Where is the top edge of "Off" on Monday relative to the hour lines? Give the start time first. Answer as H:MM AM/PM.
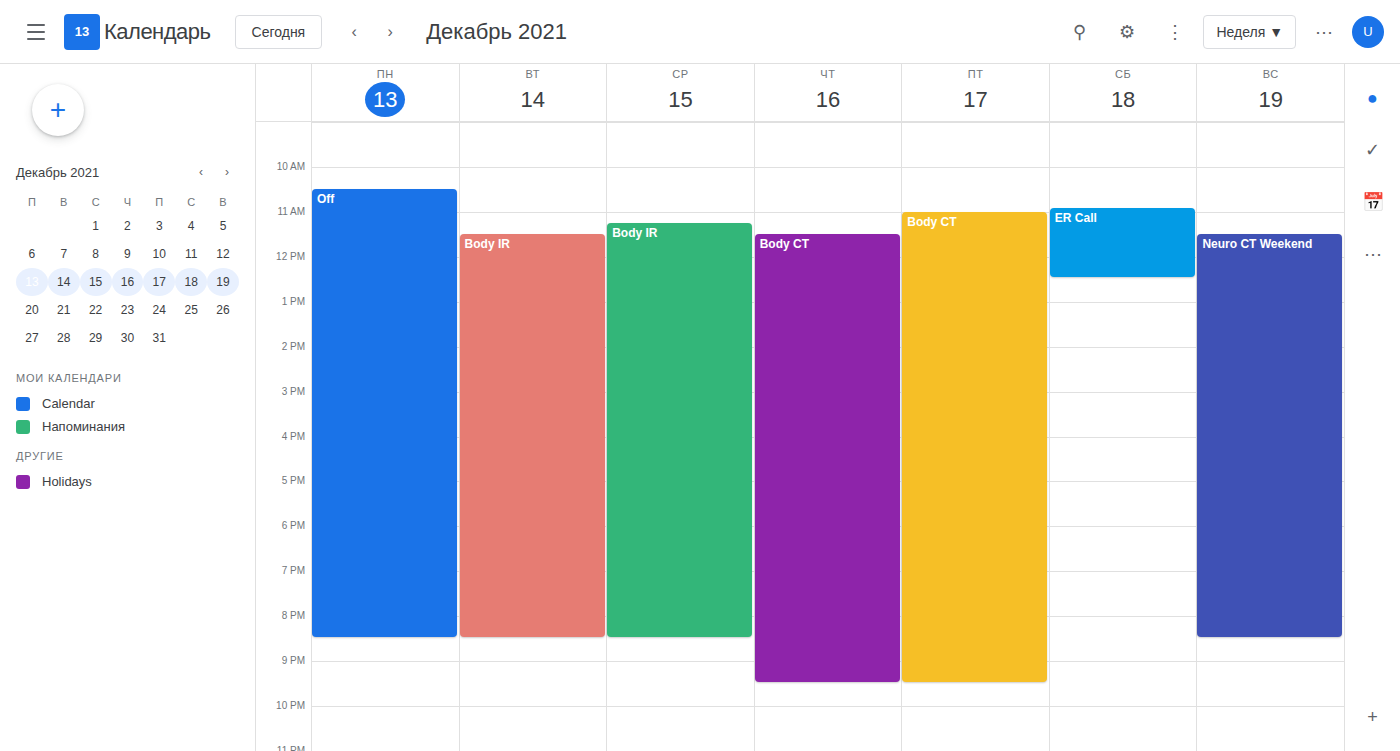
10:30 AM -- halfway between the 10 AM and 11 AM lines.